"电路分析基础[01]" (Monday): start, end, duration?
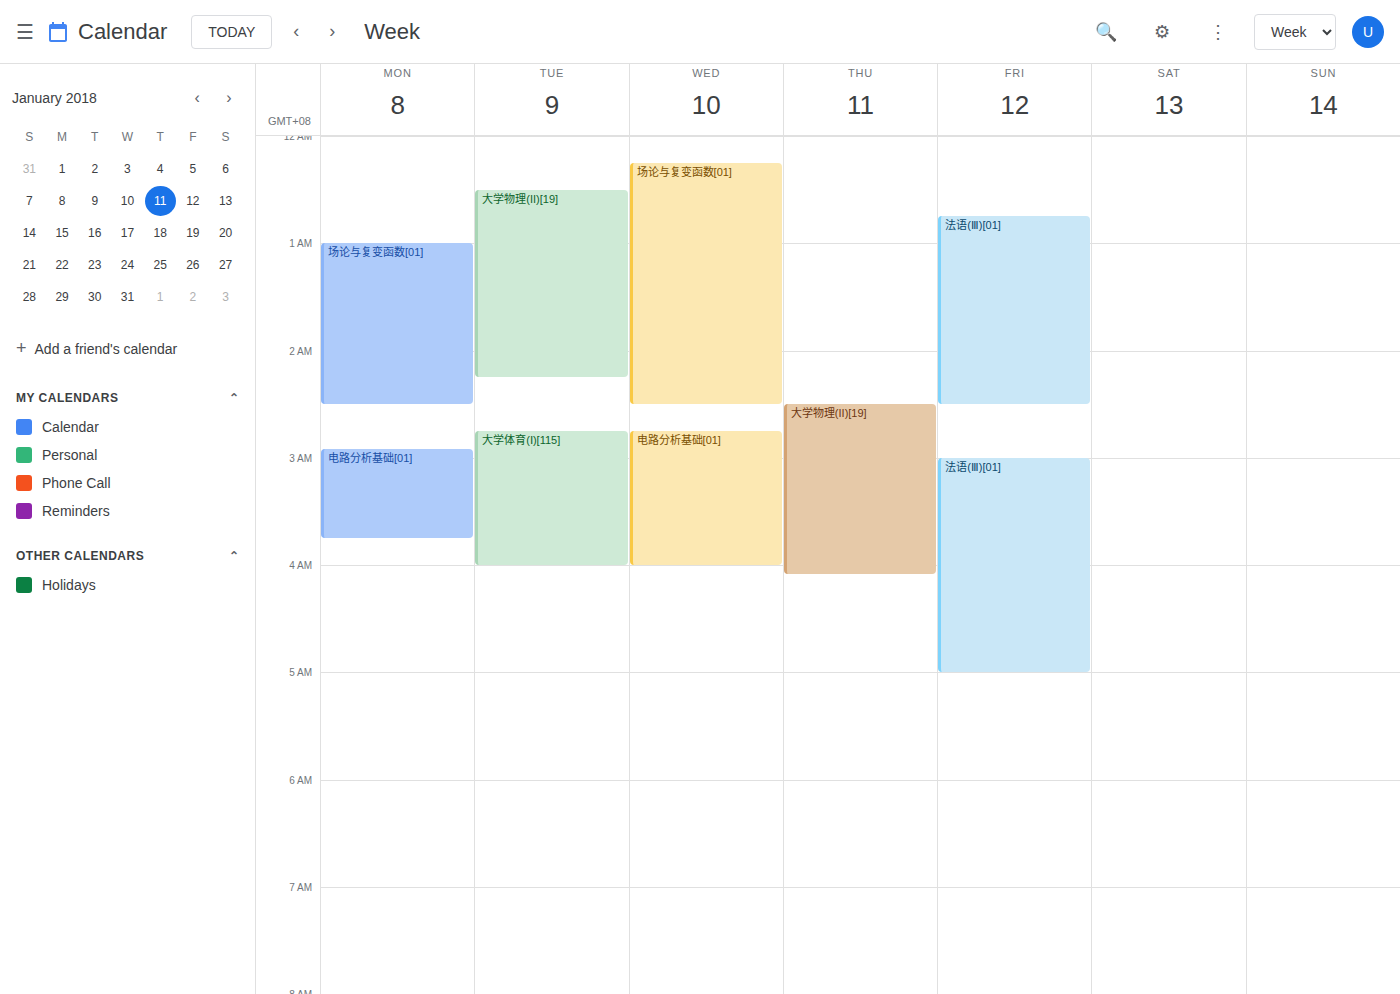
2:55 AM to 3:45 AM, 50 minutes